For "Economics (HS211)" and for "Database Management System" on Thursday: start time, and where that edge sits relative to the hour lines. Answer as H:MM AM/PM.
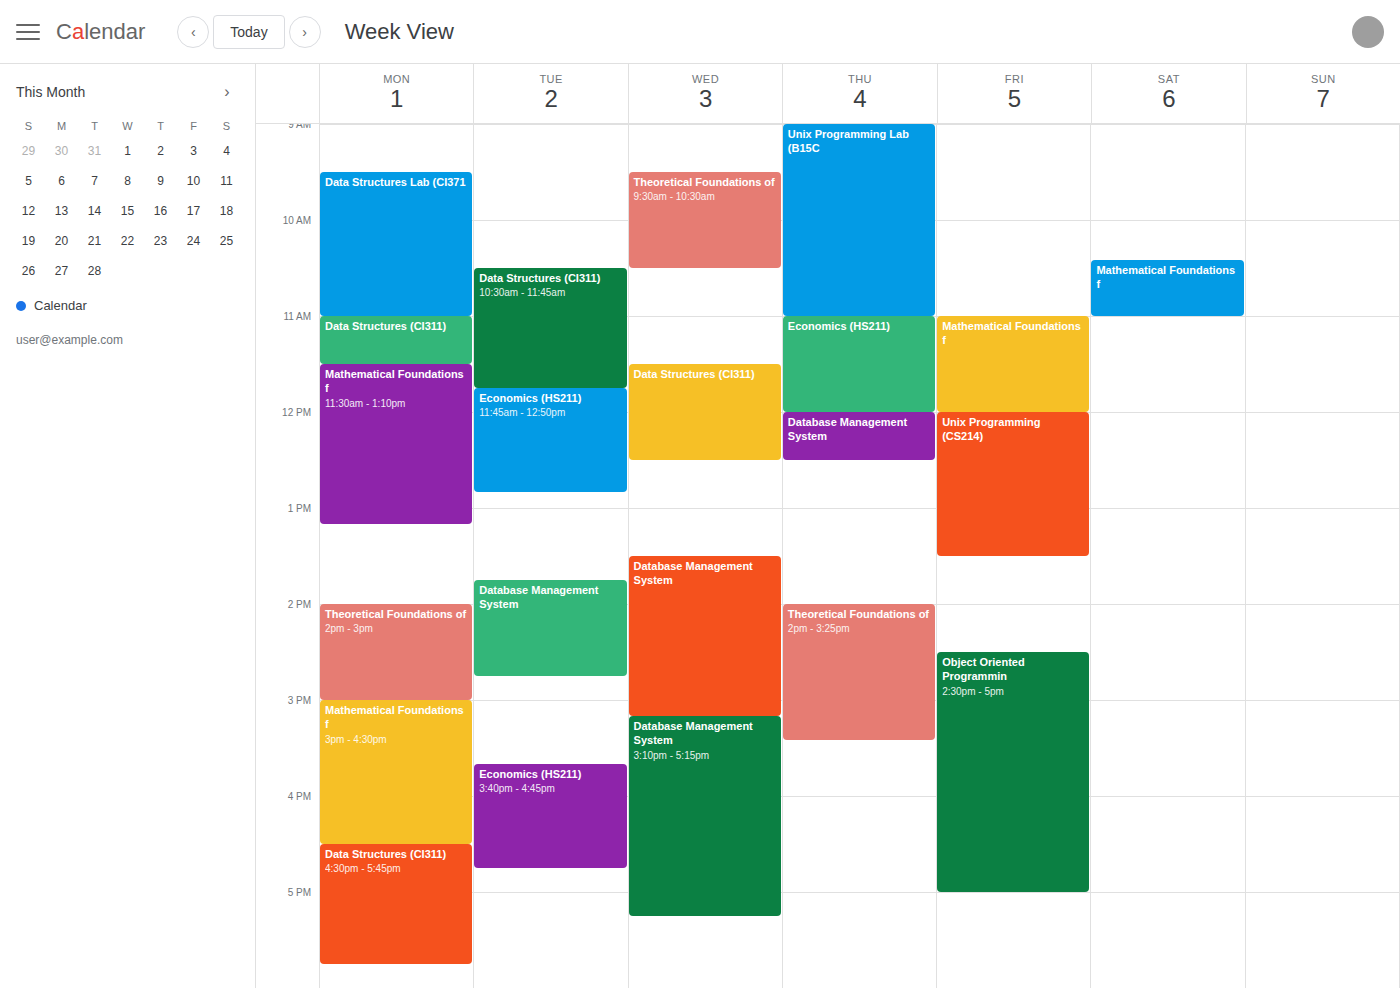
"Economics (HS211)": 11:00 AM, exactly on the 11 AM line. "Database Management System": 12:00 PM, exactly on the 12 PM line.